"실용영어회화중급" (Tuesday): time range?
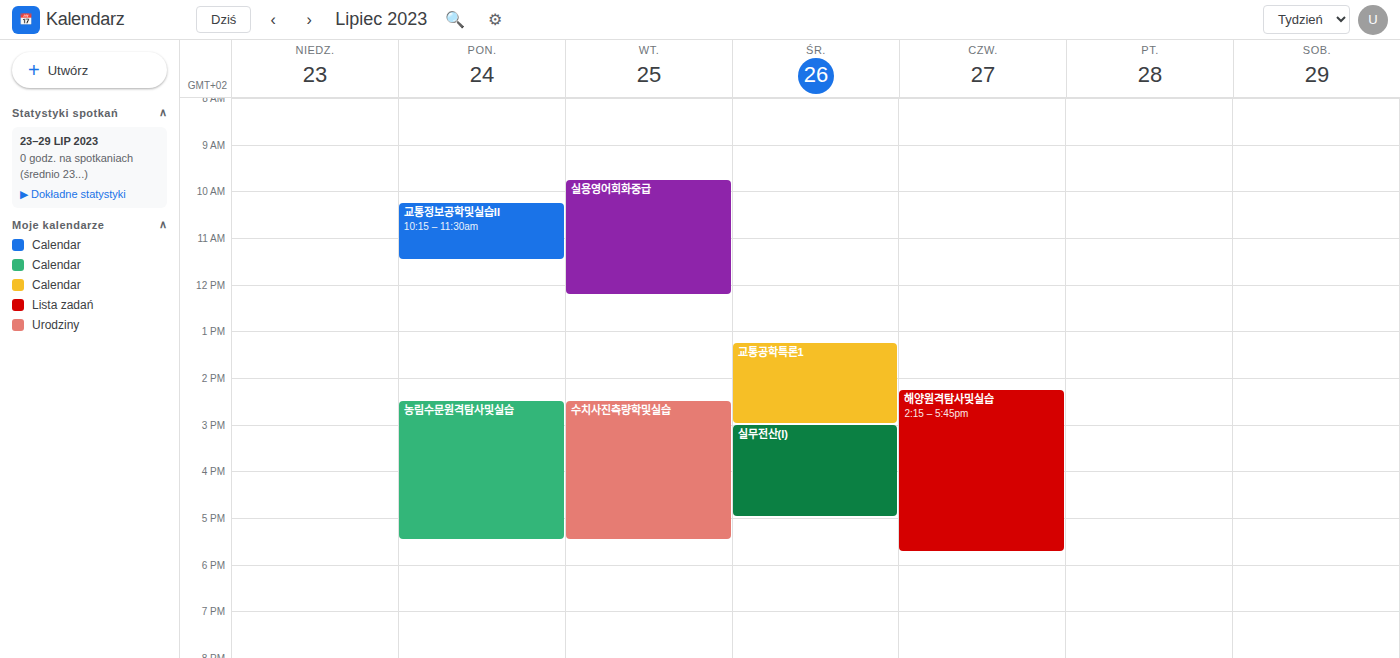
9:45 AM to 12:15 PM